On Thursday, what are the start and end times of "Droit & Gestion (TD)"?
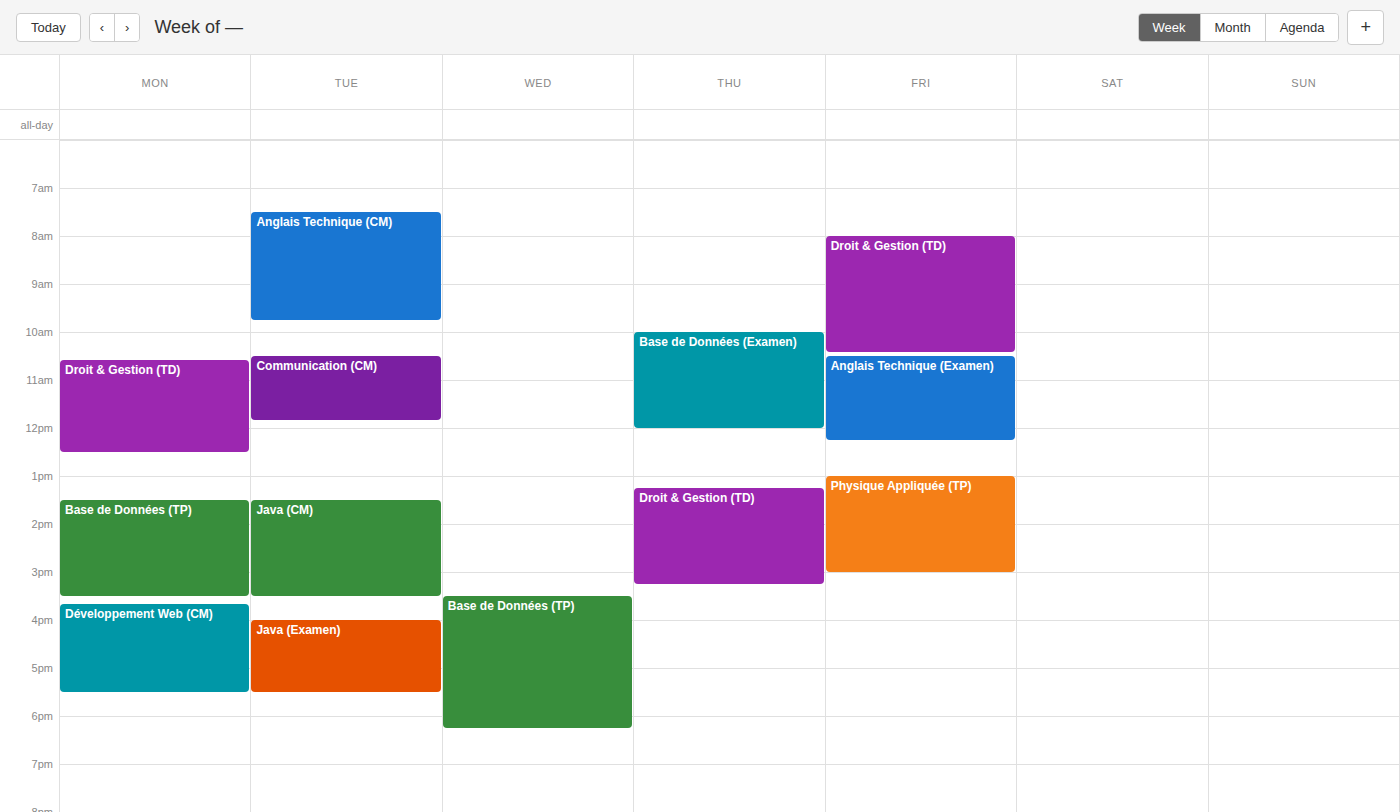
1:15 PM to 3:15 PM